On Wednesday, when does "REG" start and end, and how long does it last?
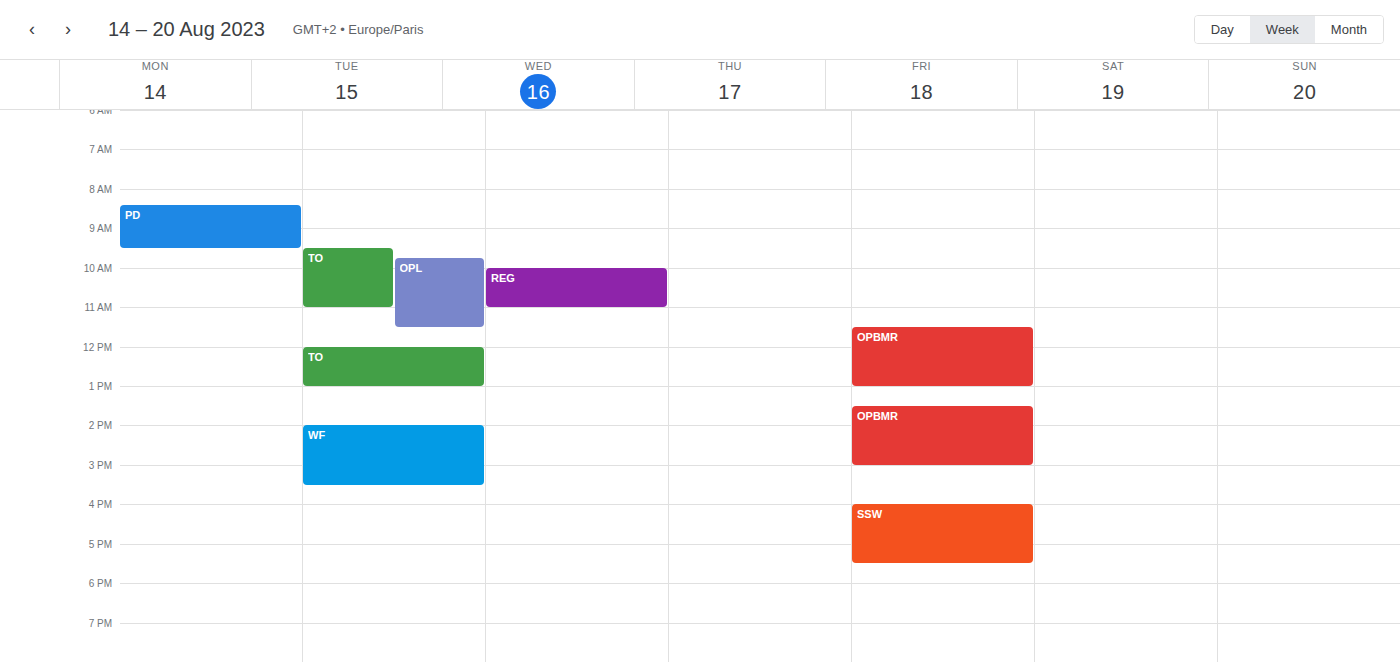
10:00 AM to 11:00 AM, 1 hour